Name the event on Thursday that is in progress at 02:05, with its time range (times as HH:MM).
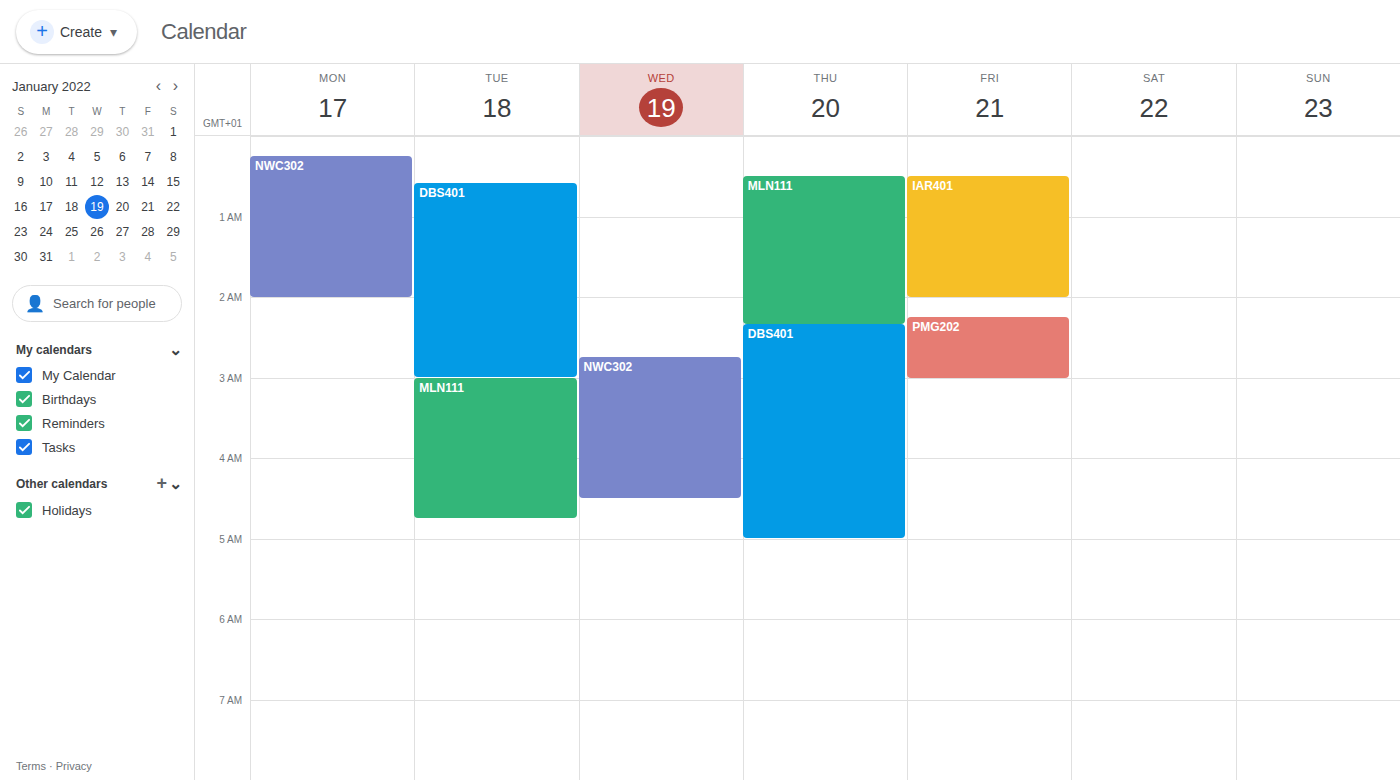
"MLN111", 00:30 to 02:20